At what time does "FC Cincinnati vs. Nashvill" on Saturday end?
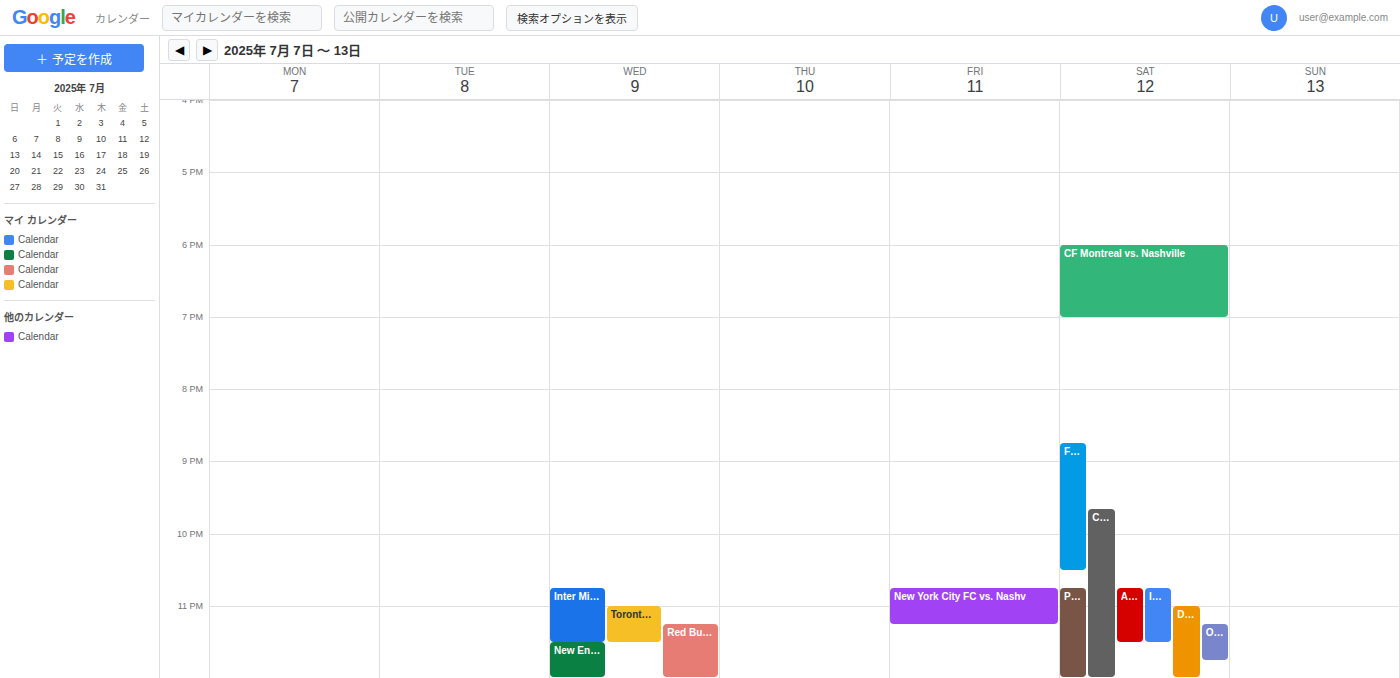
10:30 PM